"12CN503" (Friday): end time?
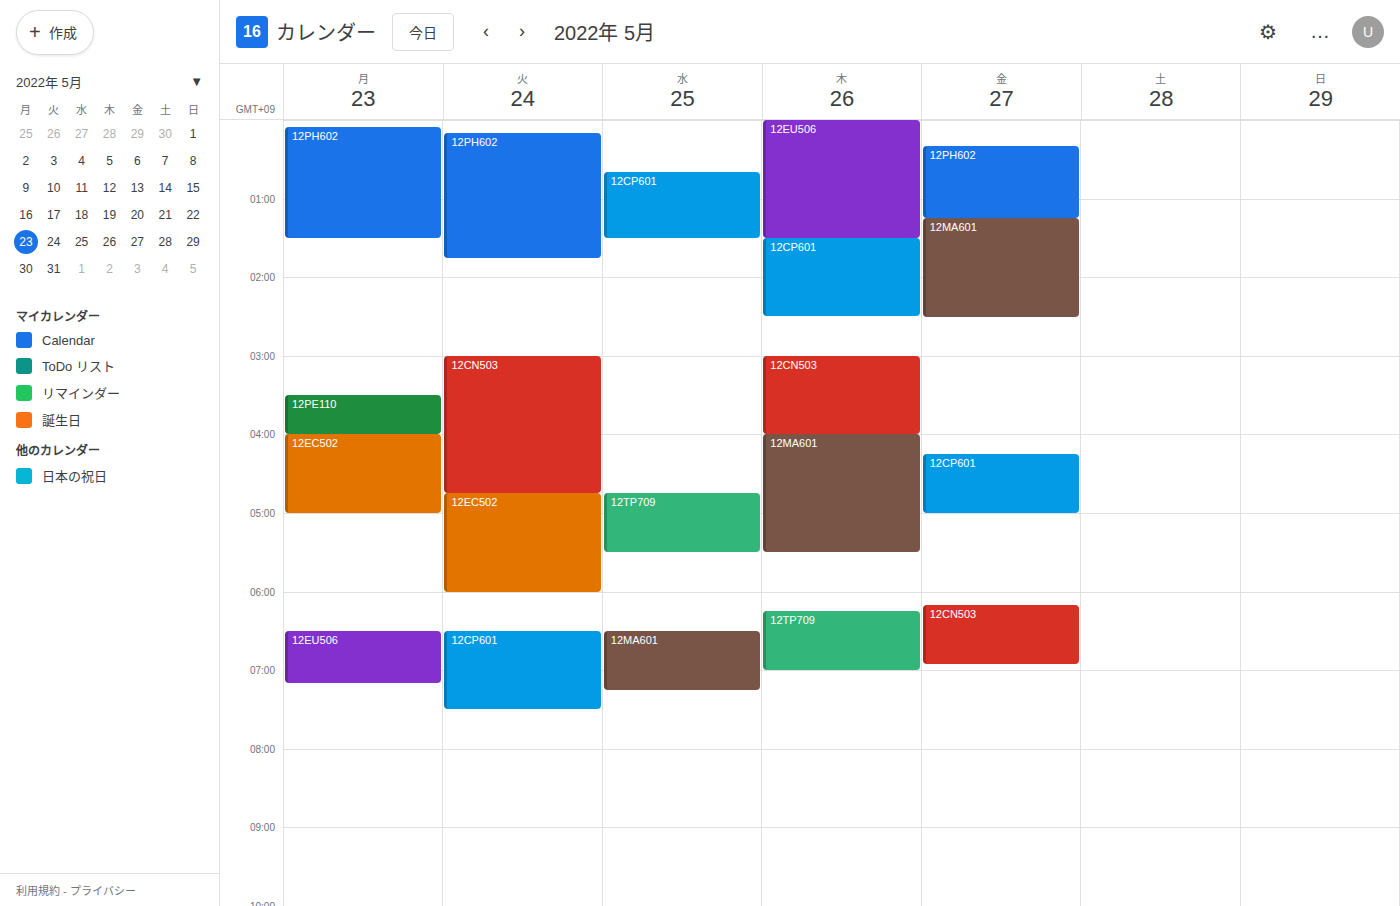
06:55